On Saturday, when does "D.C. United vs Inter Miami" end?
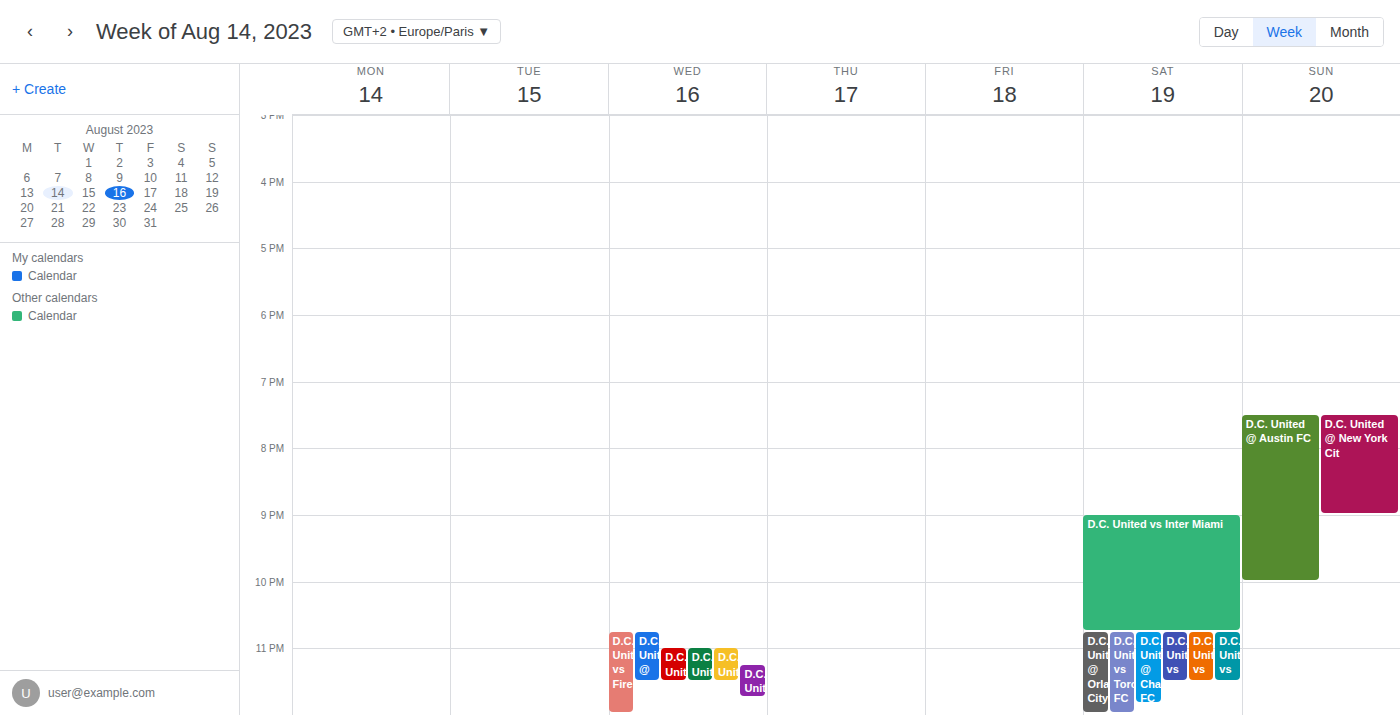
10:45 PM